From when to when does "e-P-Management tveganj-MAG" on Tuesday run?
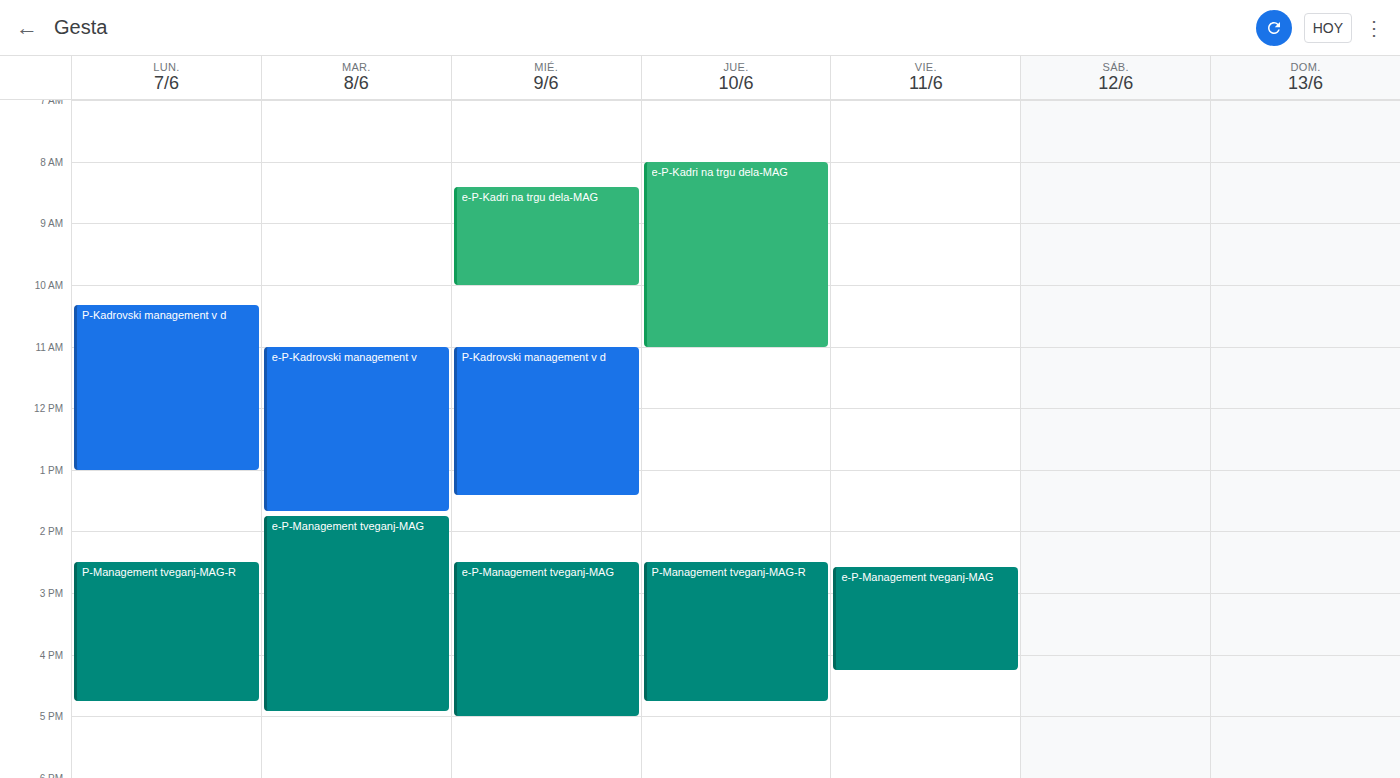
13:45 to 16:55